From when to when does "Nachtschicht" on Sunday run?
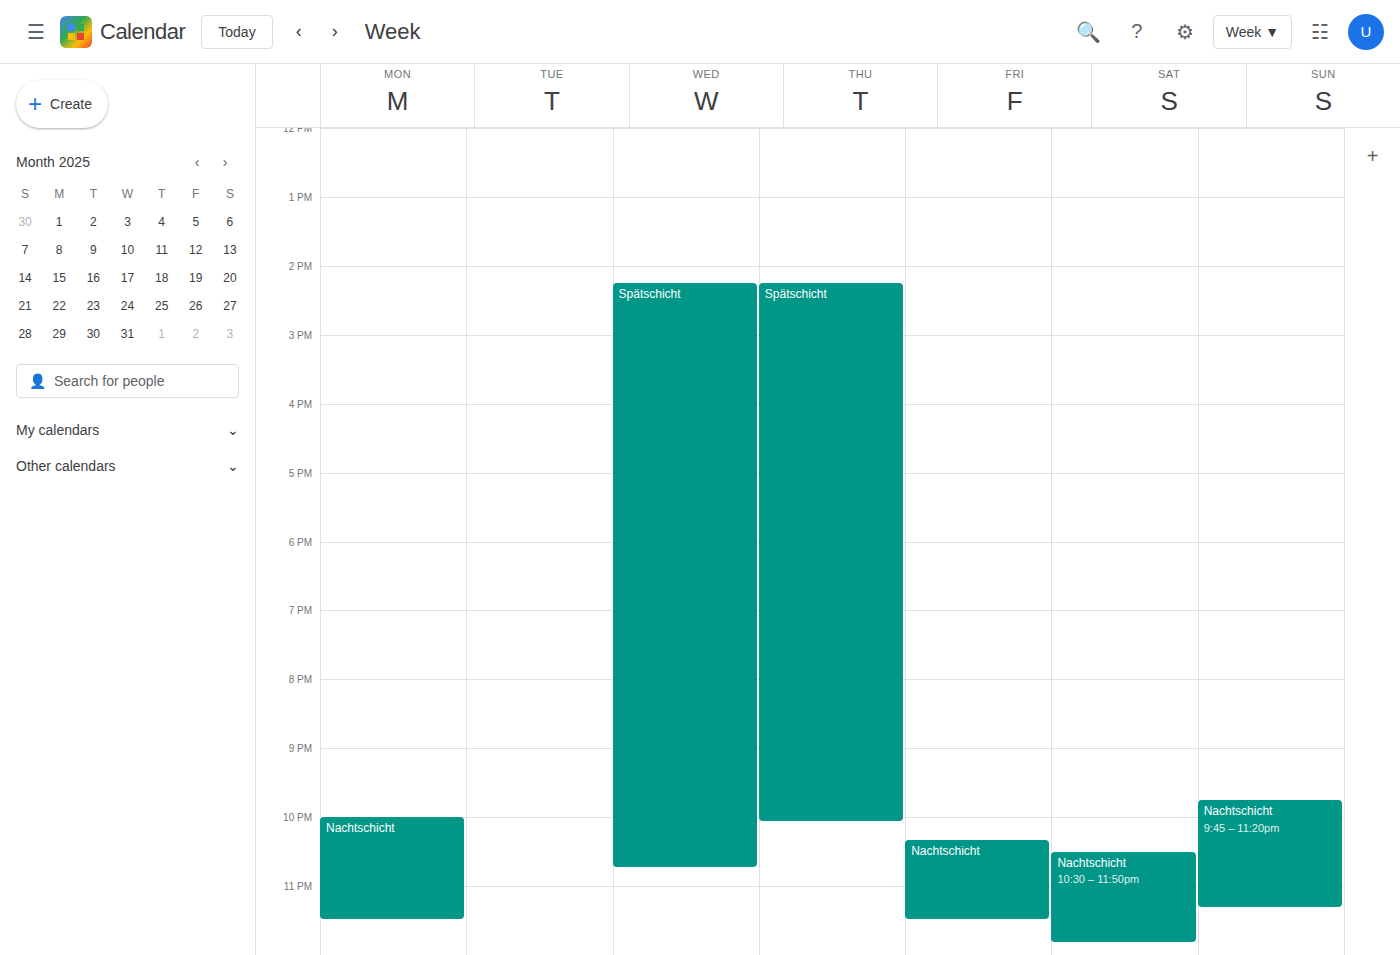
21:45 to 23:20